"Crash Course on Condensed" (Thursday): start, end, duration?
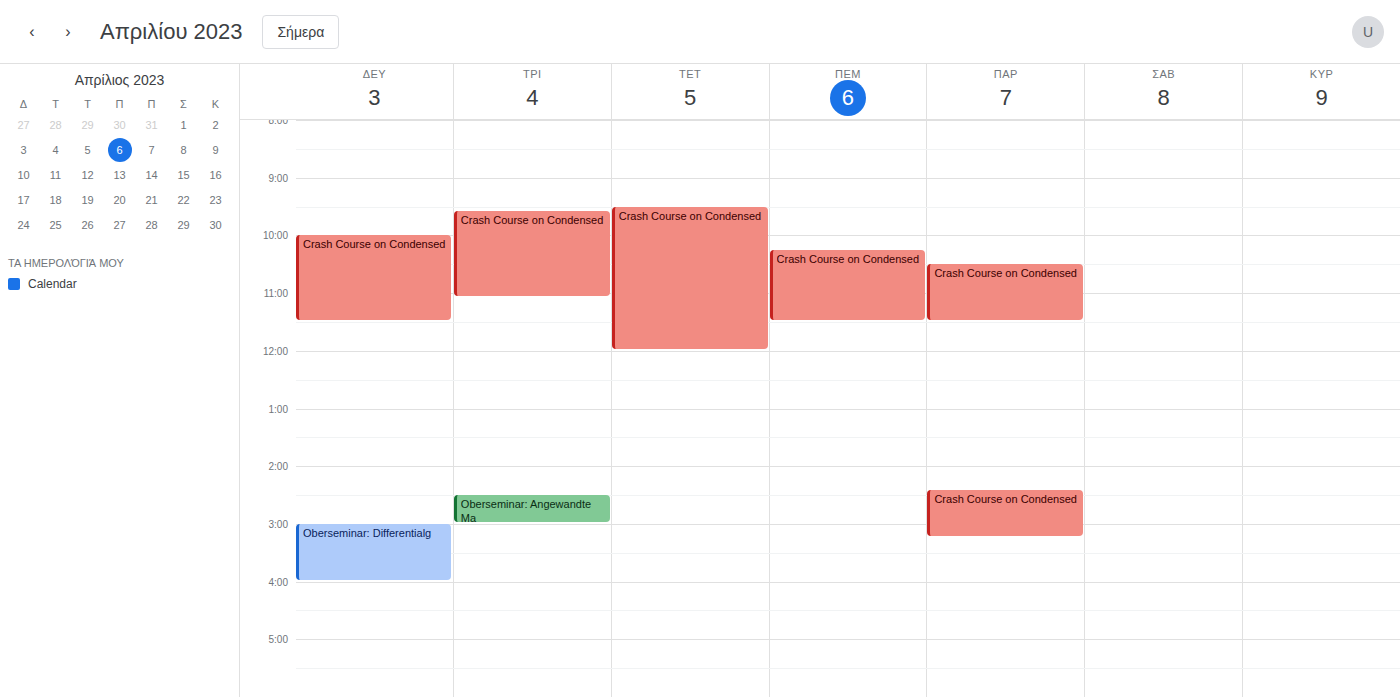
10:15 AM to 11:30 AM, 1 hour 15 minutes